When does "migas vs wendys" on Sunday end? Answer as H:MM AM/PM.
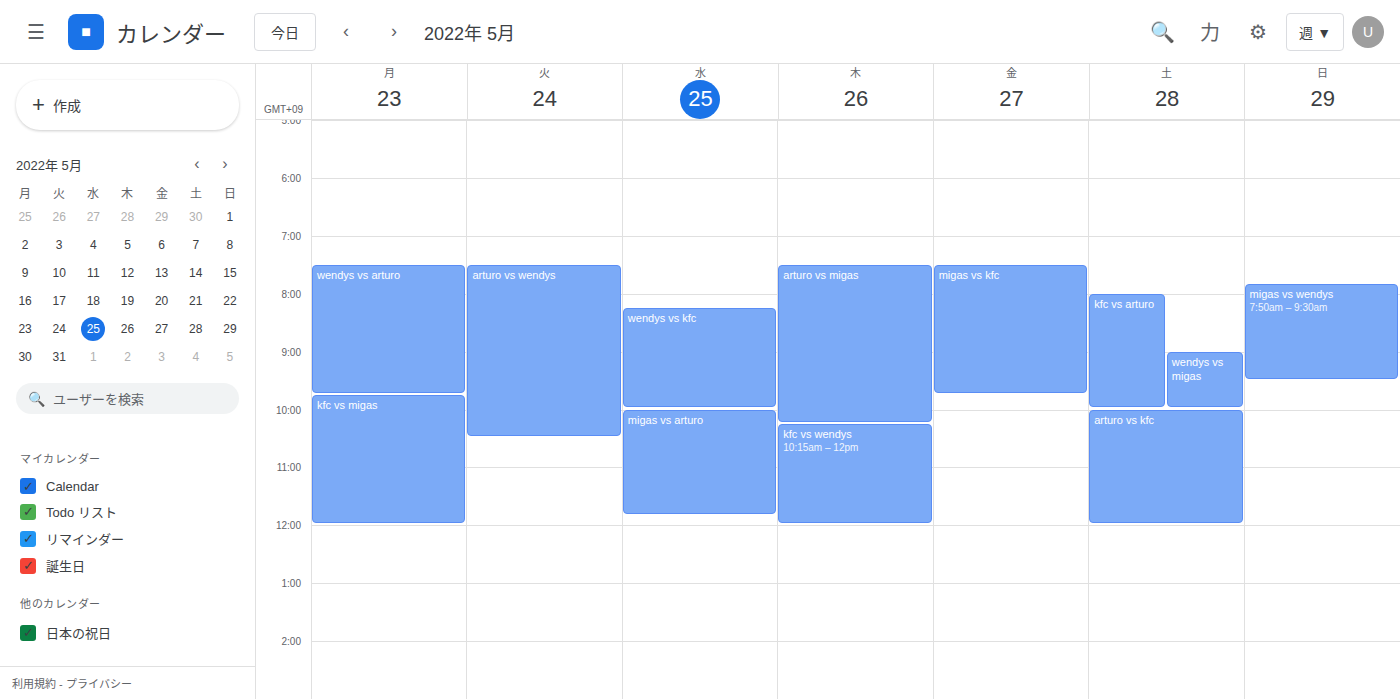
9:30 AM